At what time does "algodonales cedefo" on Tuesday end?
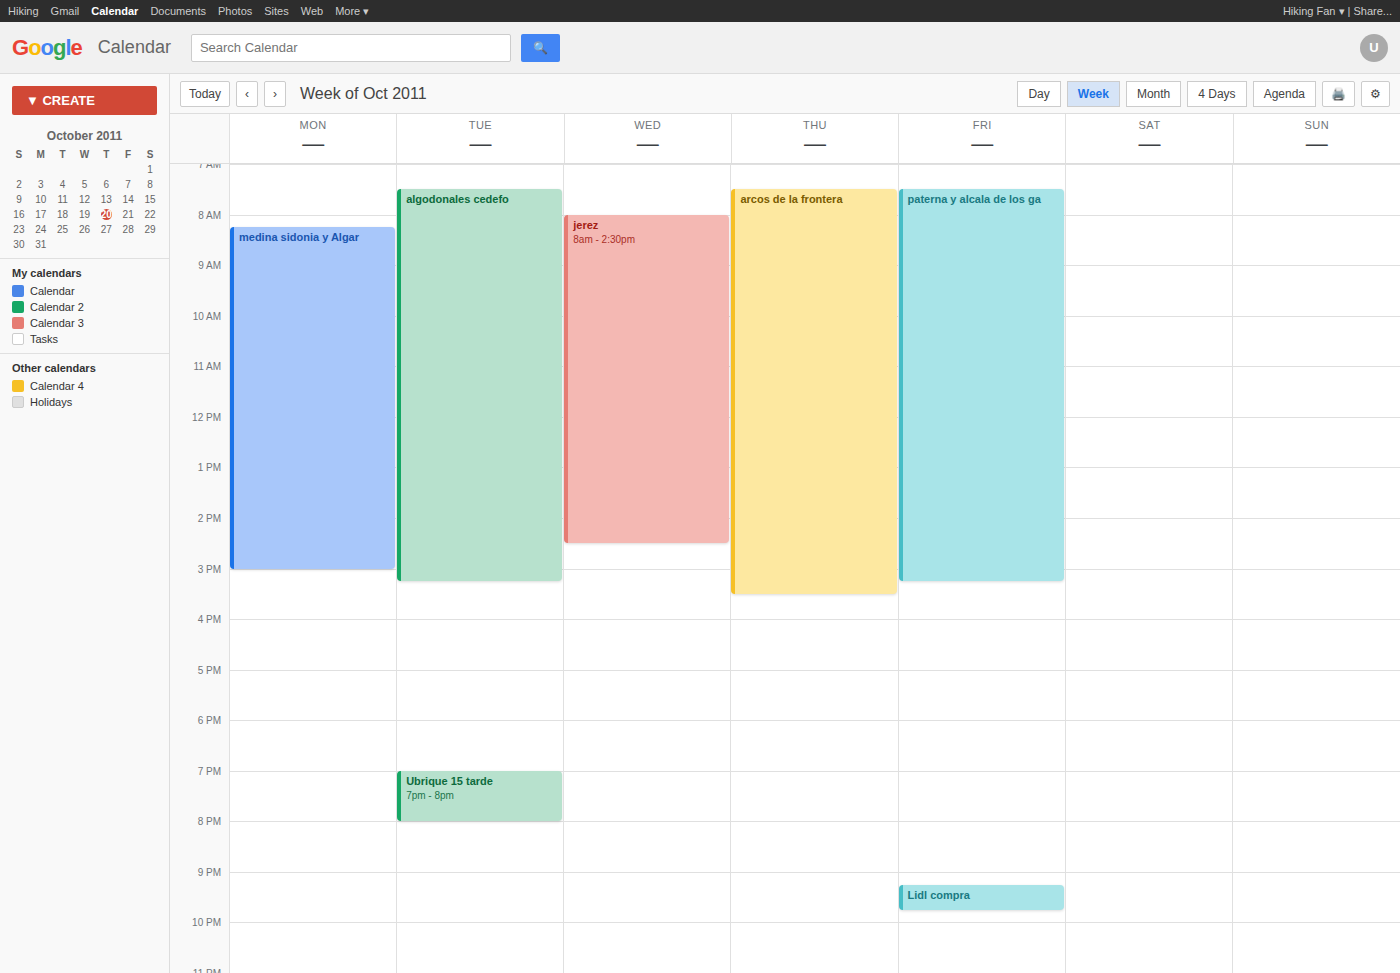
3:15 PM